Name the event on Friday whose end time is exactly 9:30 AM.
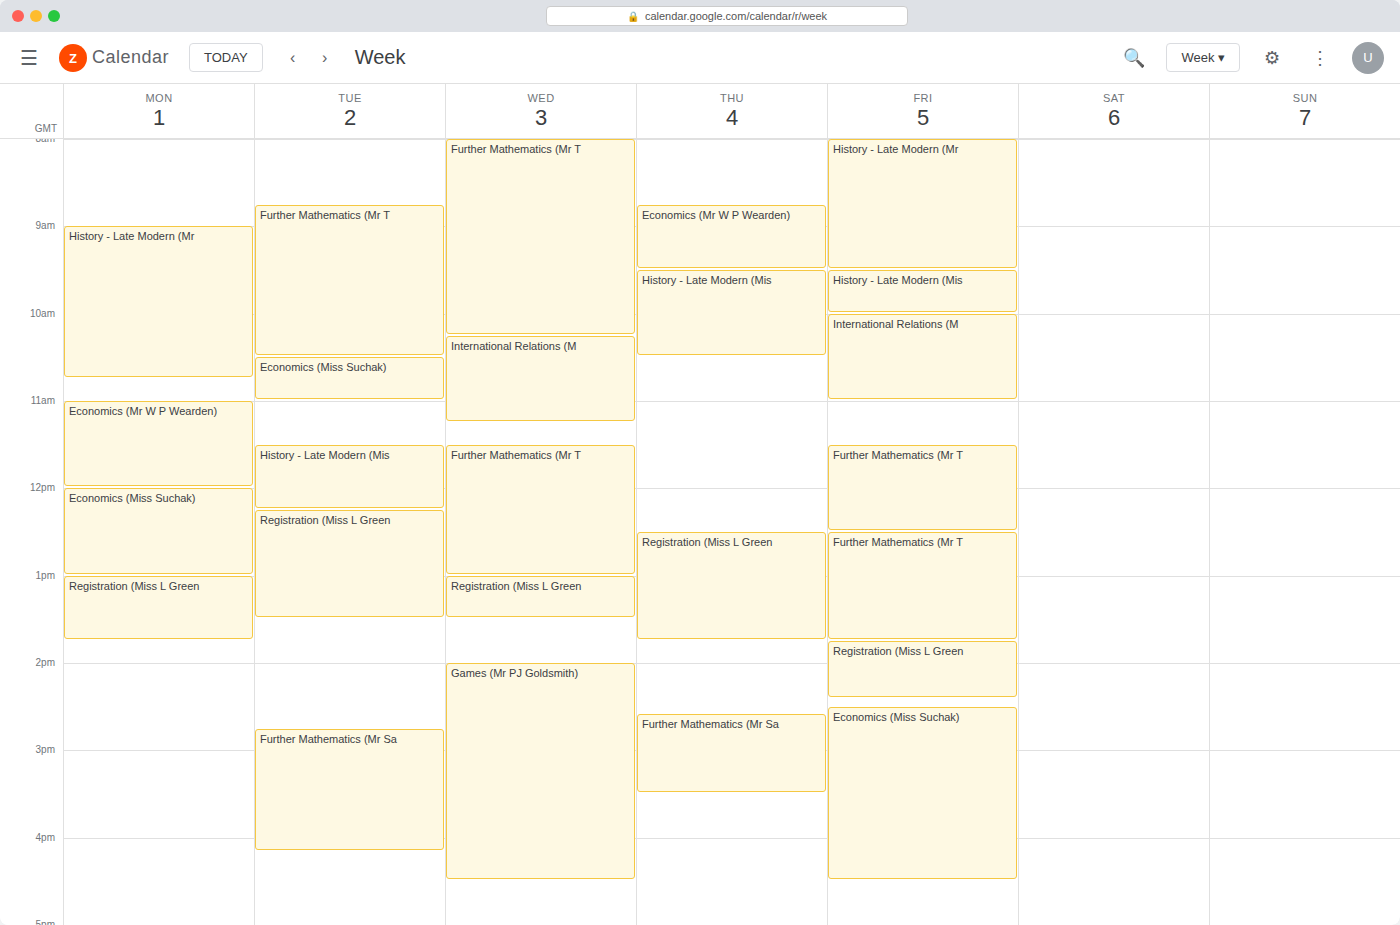
"History - Late Modern (Mr"